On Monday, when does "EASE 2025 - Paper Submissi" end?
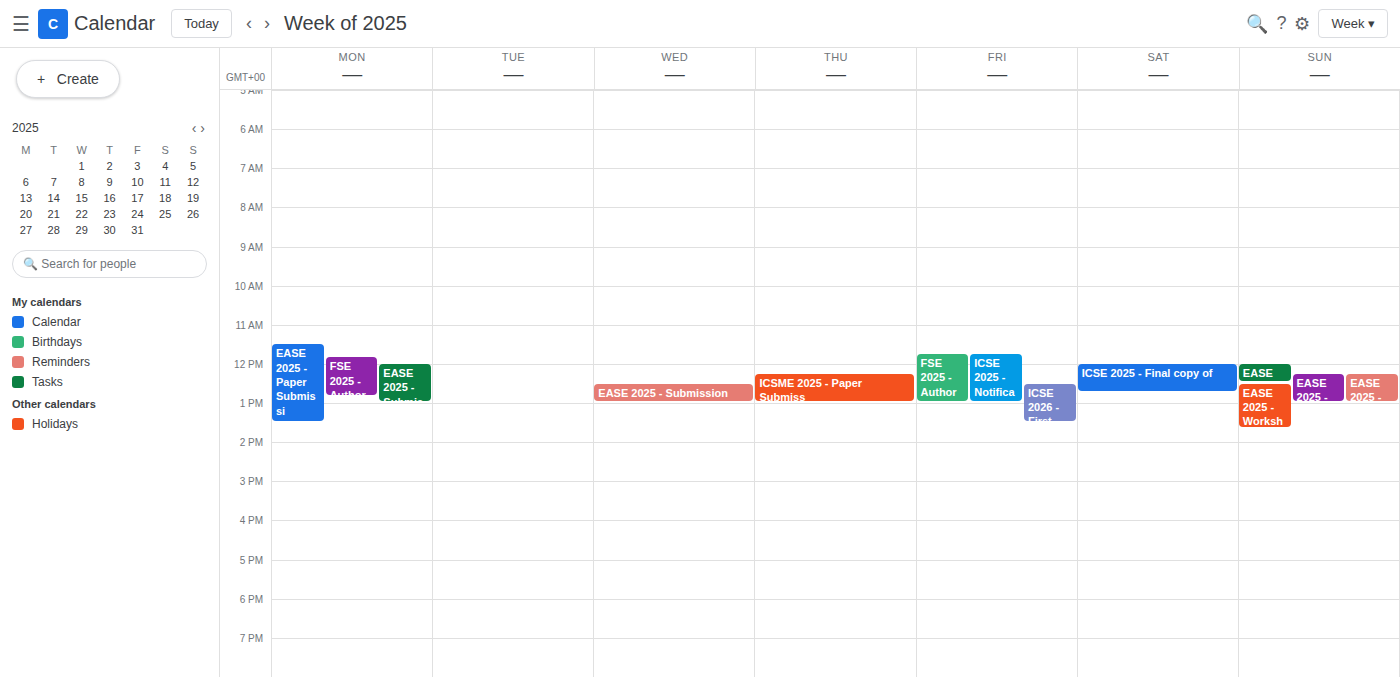
1:30 PM